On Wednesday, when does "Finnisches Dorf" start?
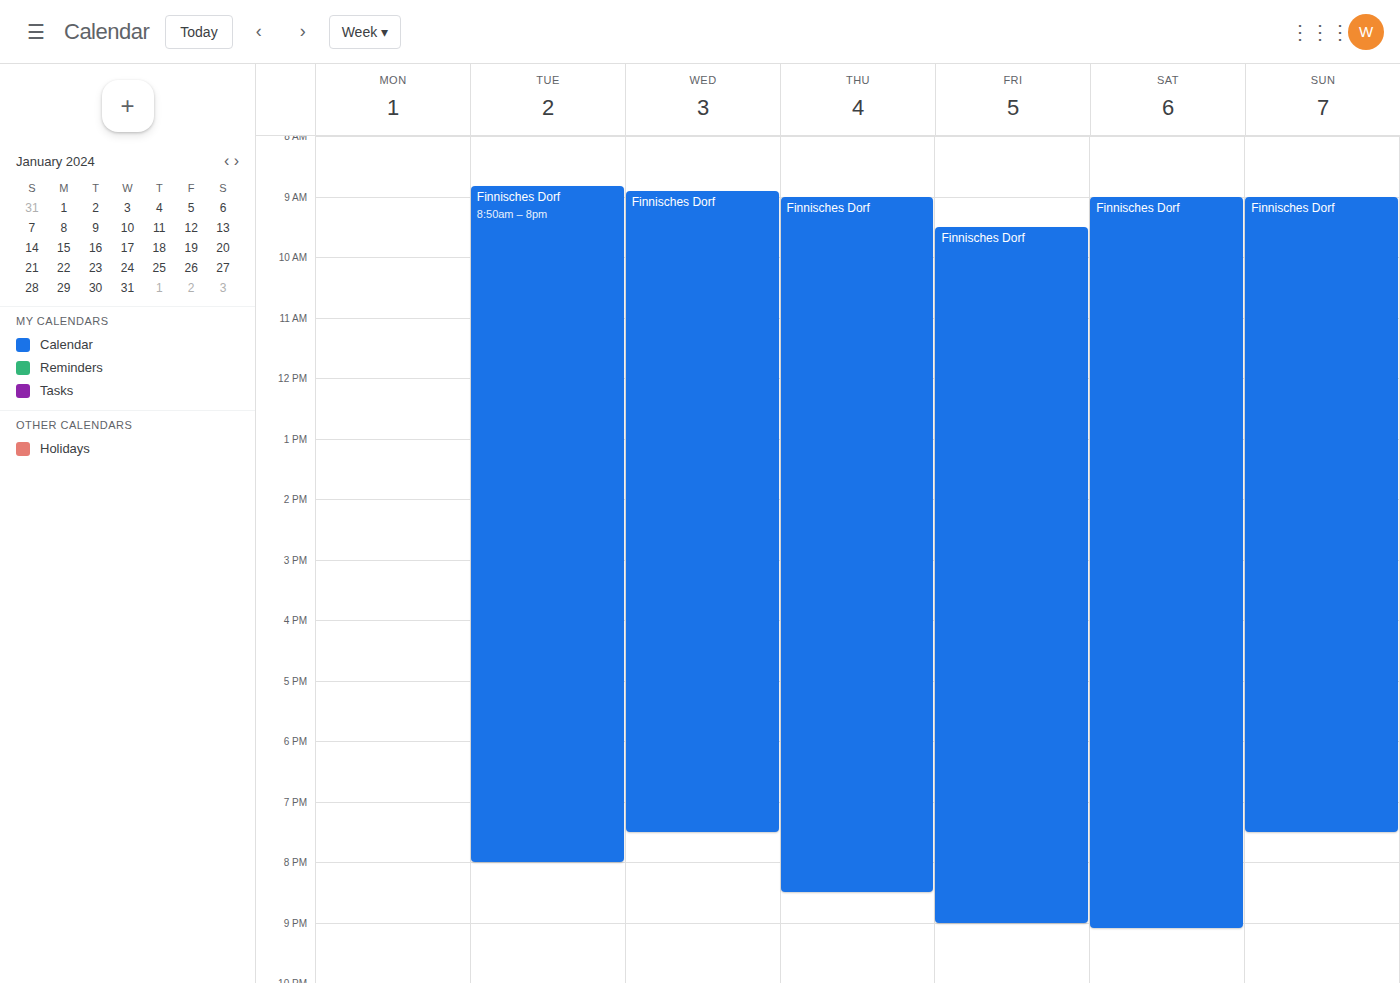
8:55 AM